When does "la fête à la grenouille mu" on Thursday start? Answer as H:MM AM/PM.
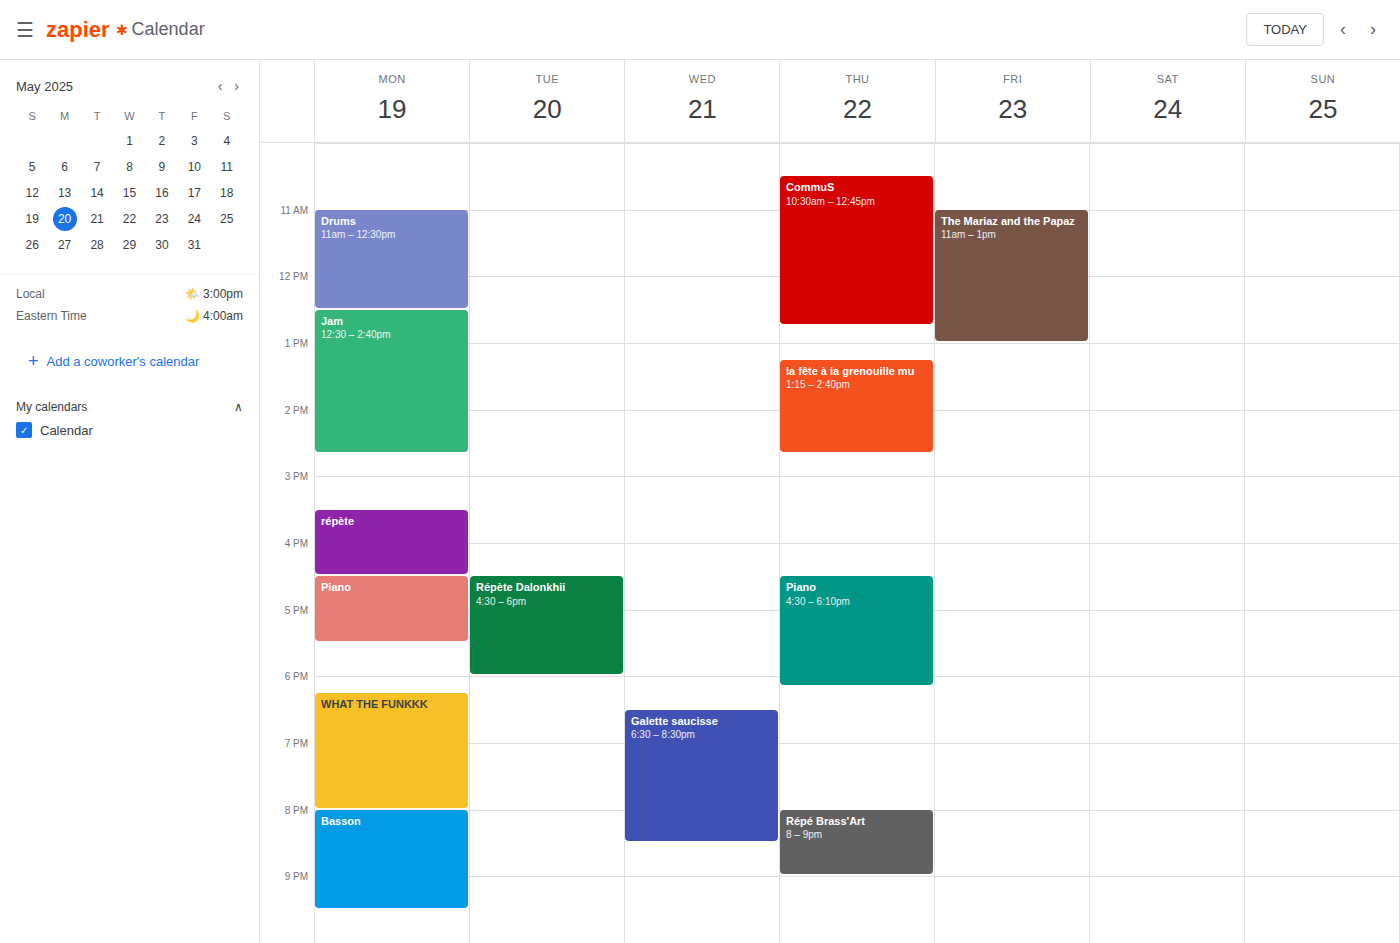
1:15 PM